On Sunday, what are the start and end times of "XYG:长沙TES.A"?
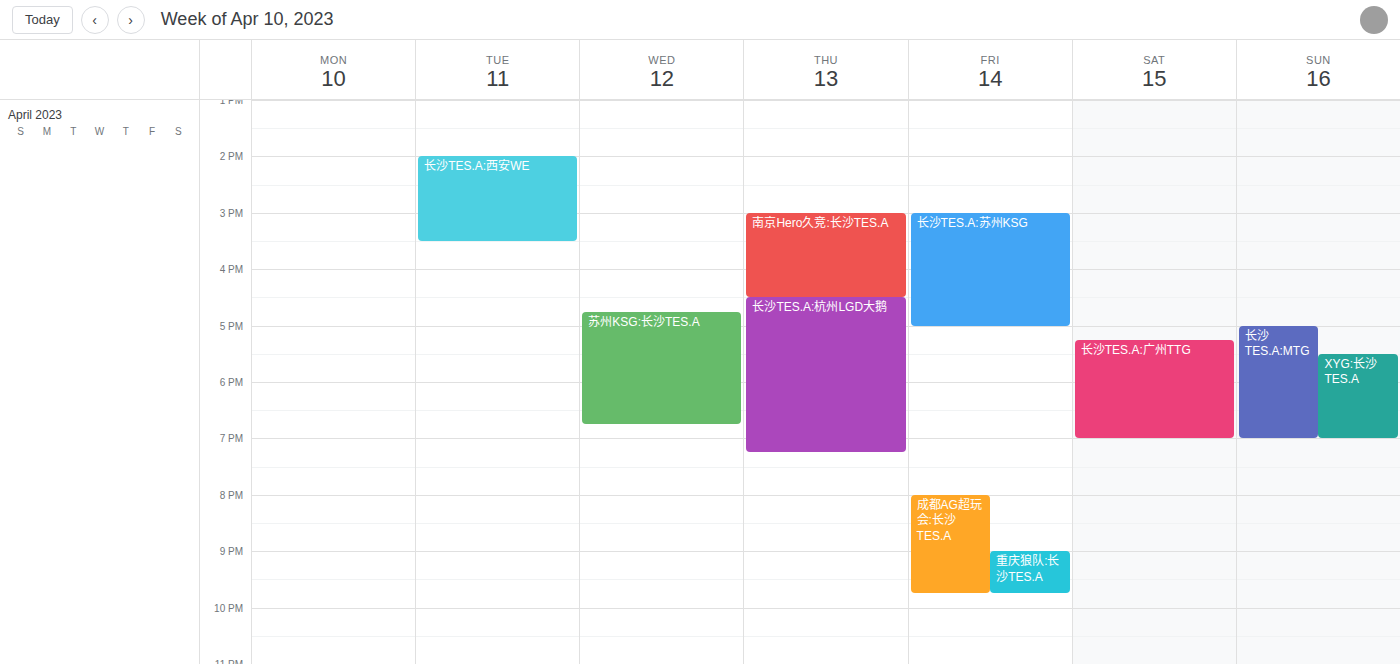
5:30 PM to 7:00 PM